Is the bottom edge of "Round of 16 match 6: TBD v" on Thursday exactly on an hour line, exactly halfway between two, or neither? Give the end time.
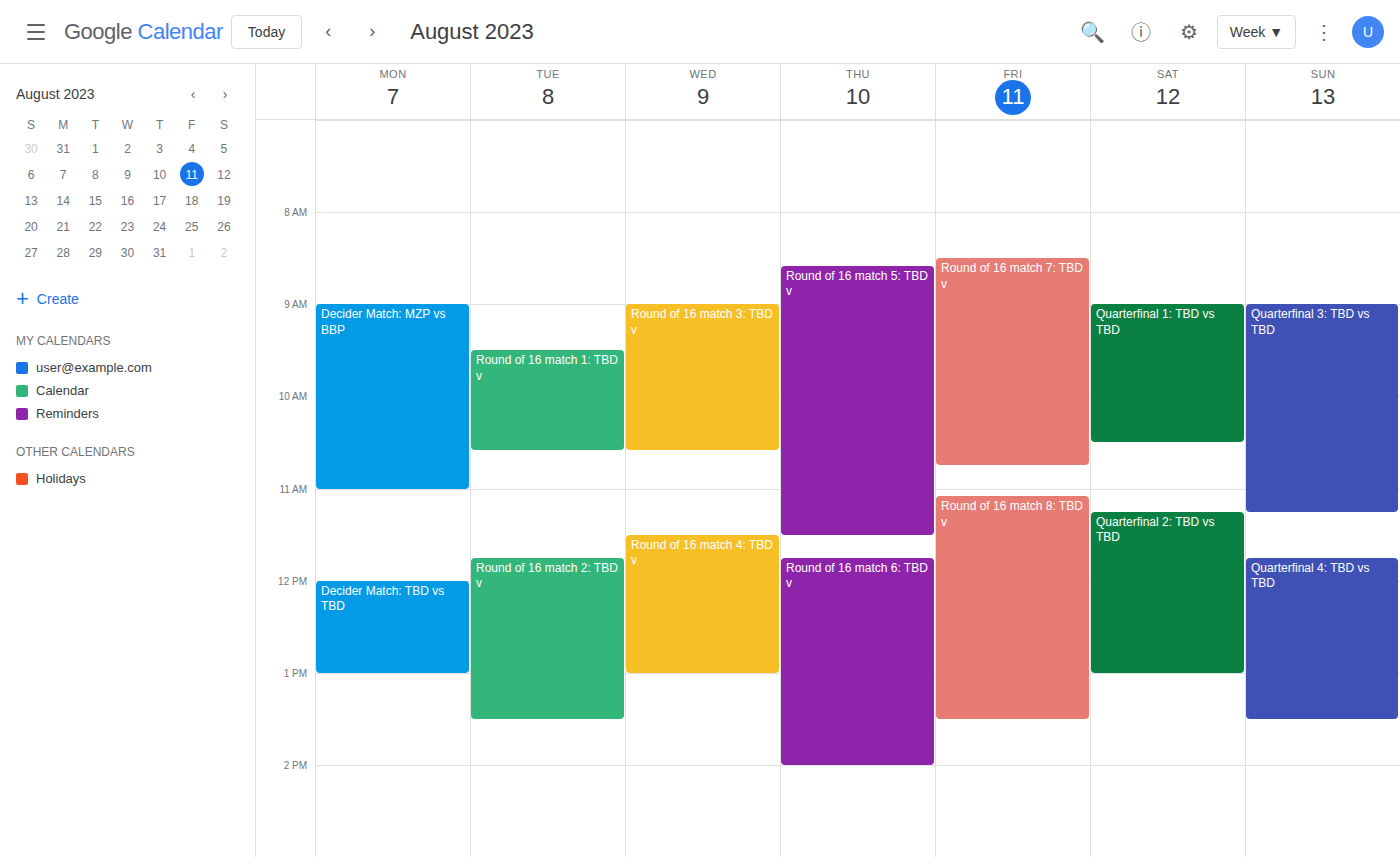
2:00 PM -- exactly on the 2 PM line.